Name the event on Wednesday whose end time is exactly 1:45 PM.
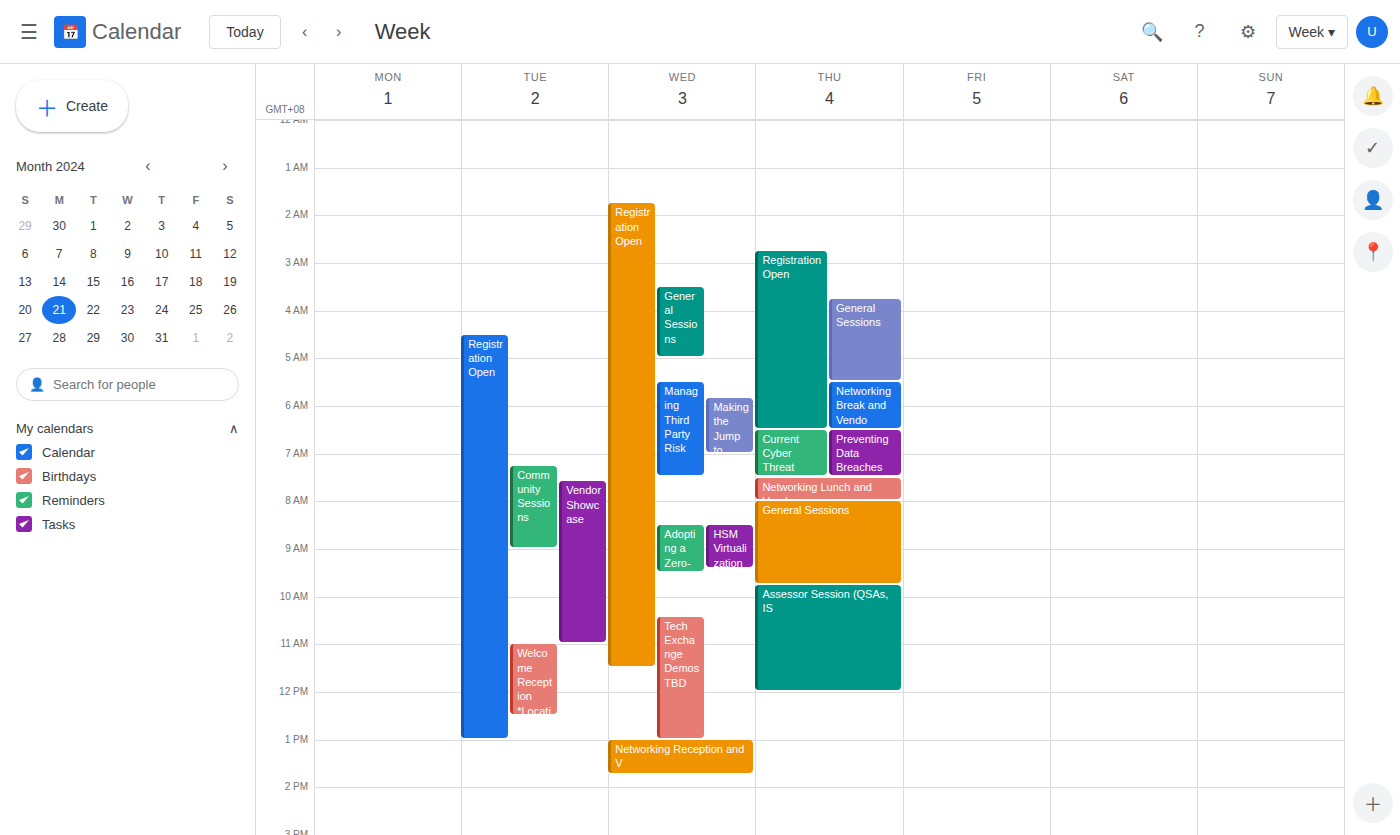
"Networking Reception and V"